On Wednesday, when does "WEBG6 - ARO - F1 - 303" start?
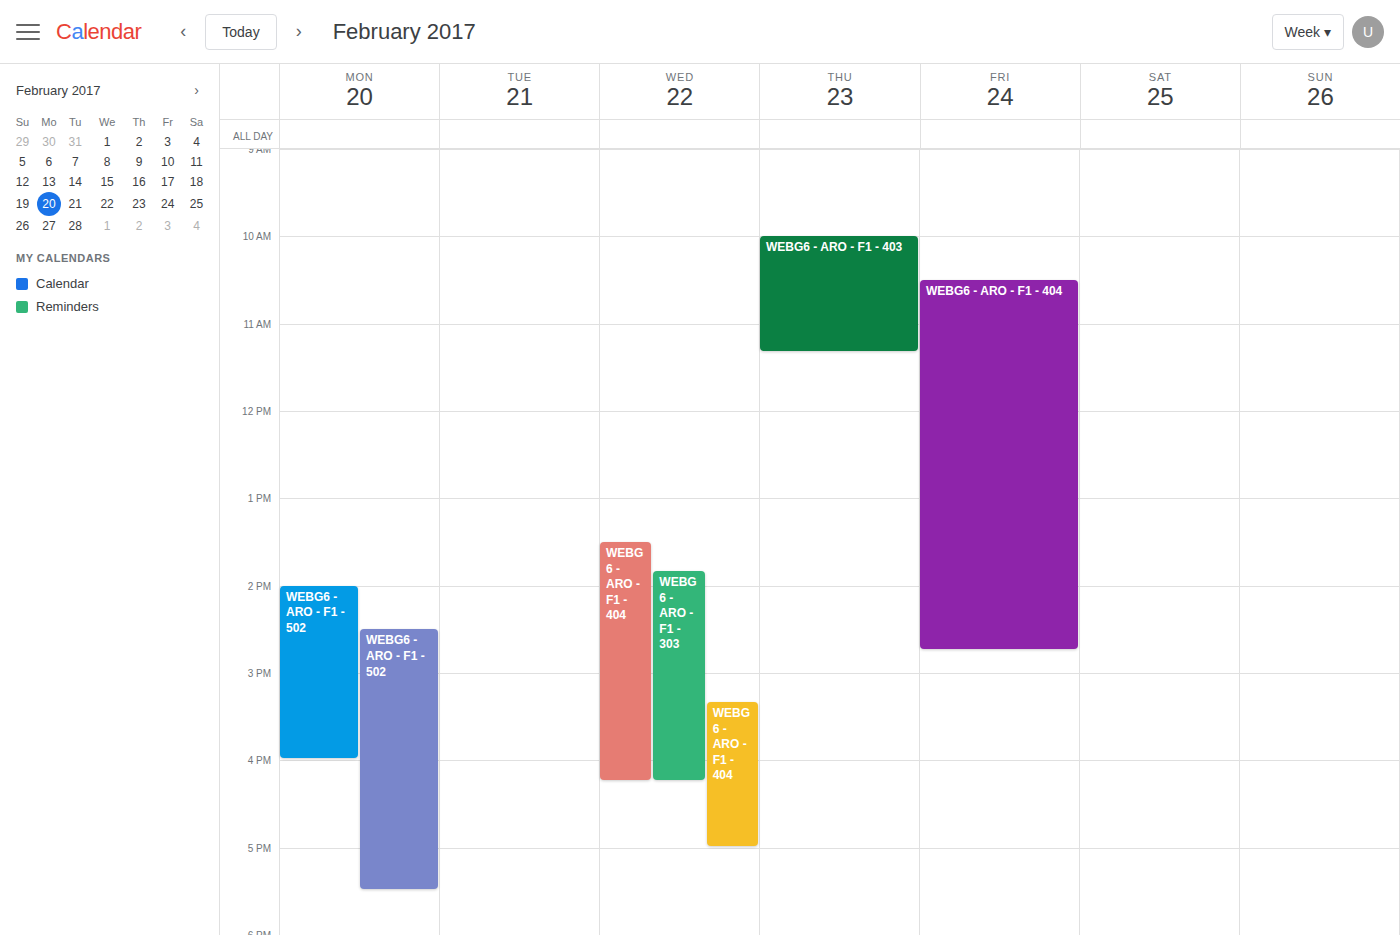
1:50 PM